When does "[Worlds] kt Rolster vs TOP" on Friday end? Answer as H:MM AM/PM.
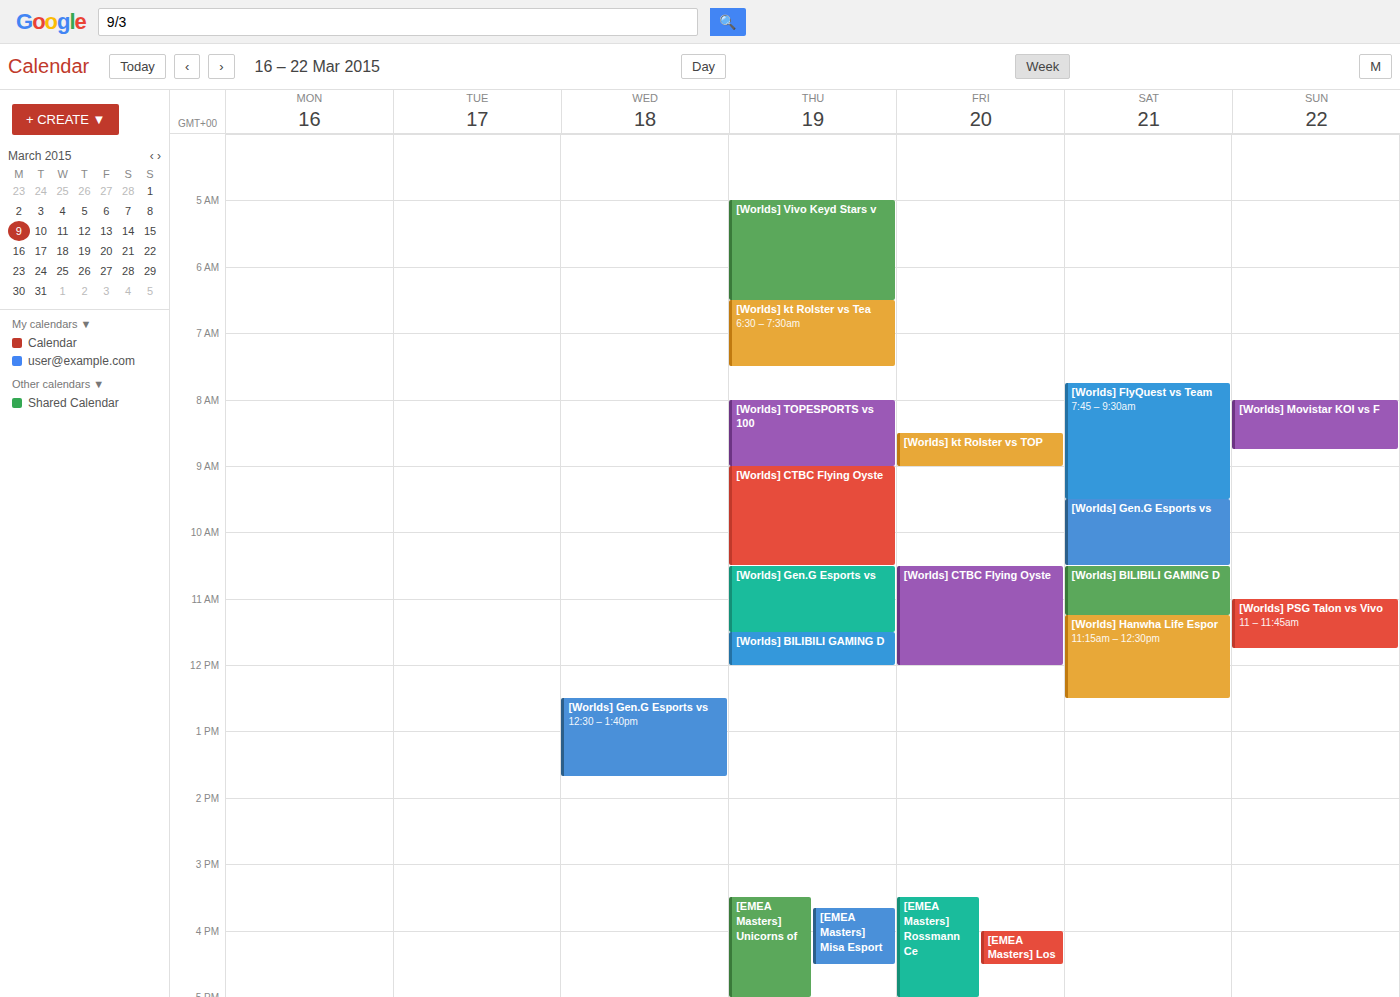
9:00 AM